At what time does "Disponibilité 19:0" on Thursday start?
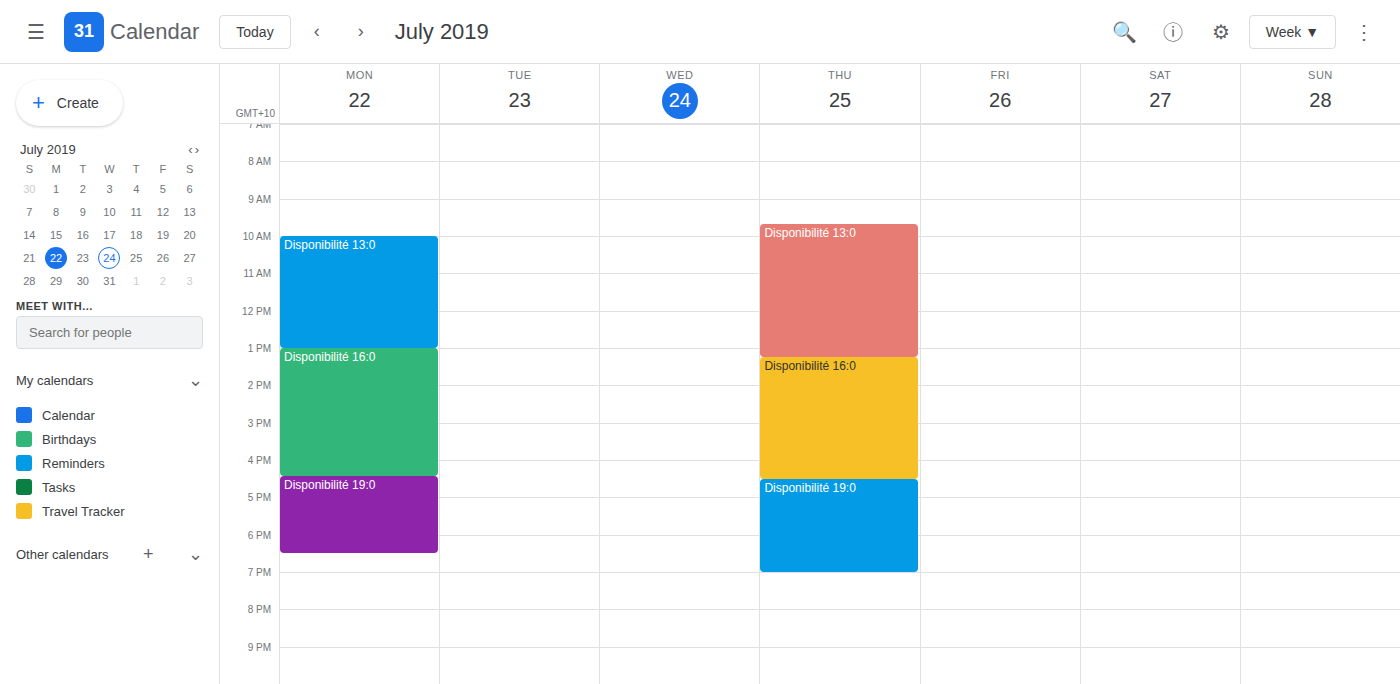
4:30 PM